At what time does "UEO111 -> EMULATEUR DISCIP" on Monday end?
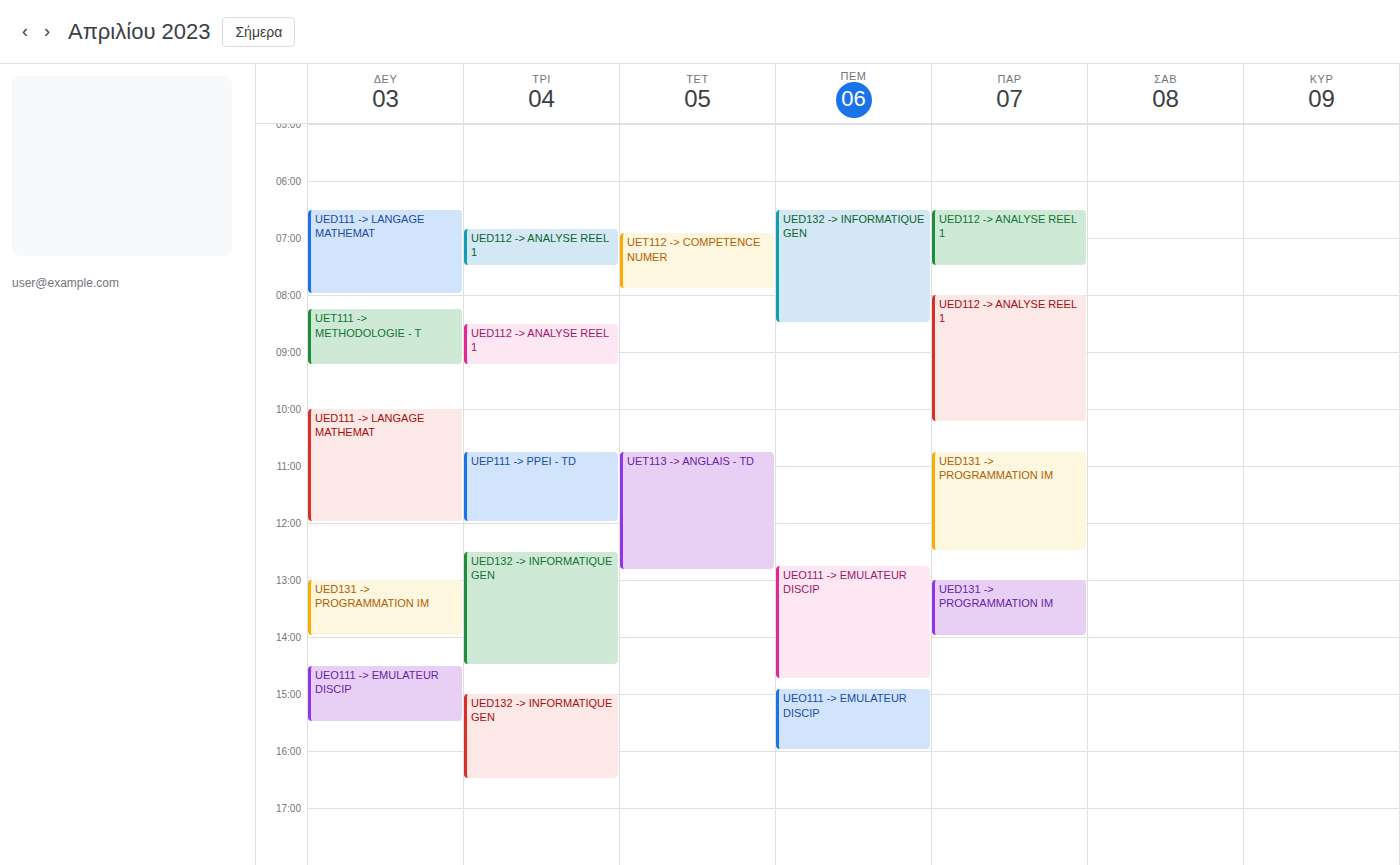
3:30 PM